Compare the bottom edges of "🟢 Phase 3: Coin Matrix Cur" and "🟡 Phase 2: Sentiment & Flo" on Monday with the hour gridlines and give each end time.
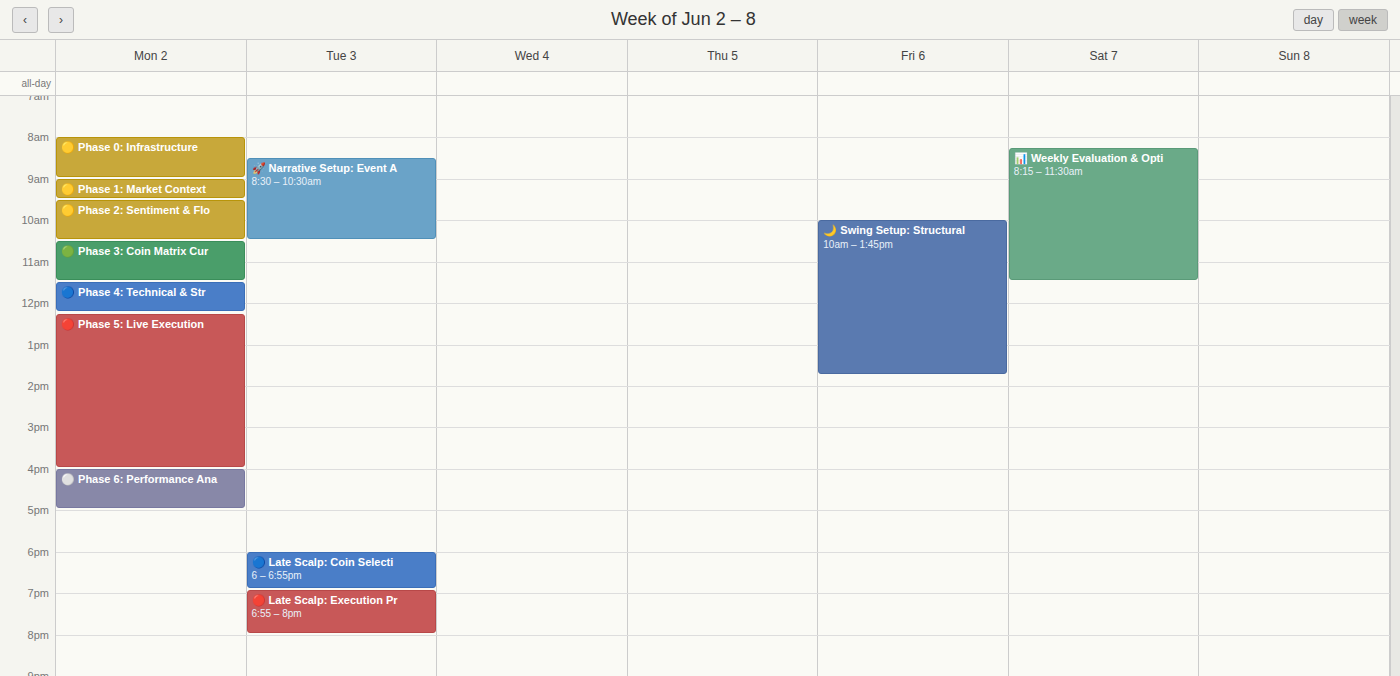
"🟢 Phase 3: Coin Matrix Cur": 11:30 AM, halfway between the 11 AM and 12 PM lines. "🟡 Phase 2: Sentiment & Flo": 10:30 AM, halfway between the 10 AM and 11 AM lines.